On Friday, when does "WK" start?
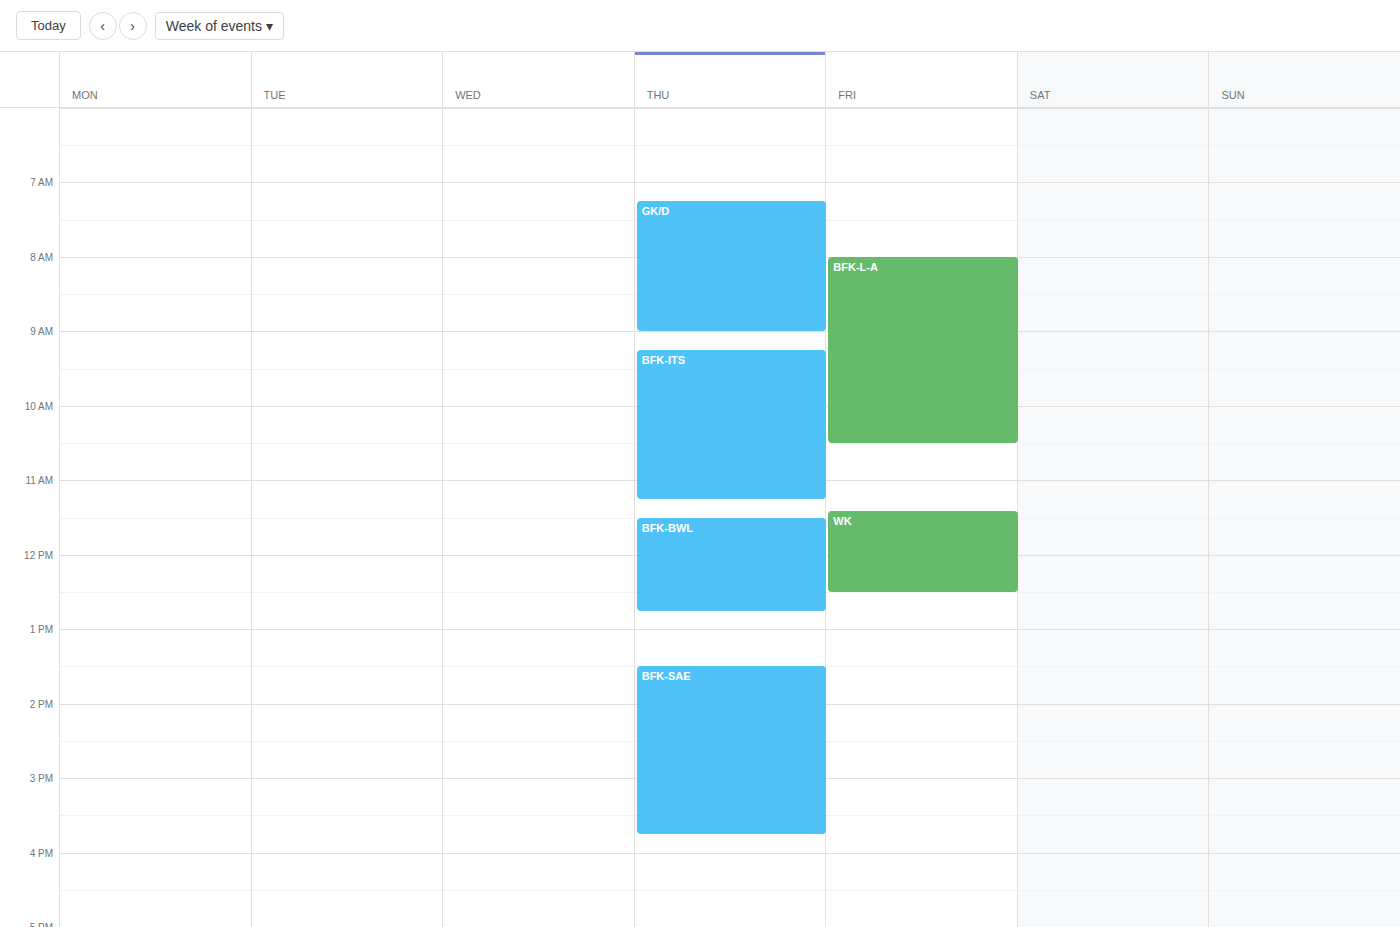
11:25 AM